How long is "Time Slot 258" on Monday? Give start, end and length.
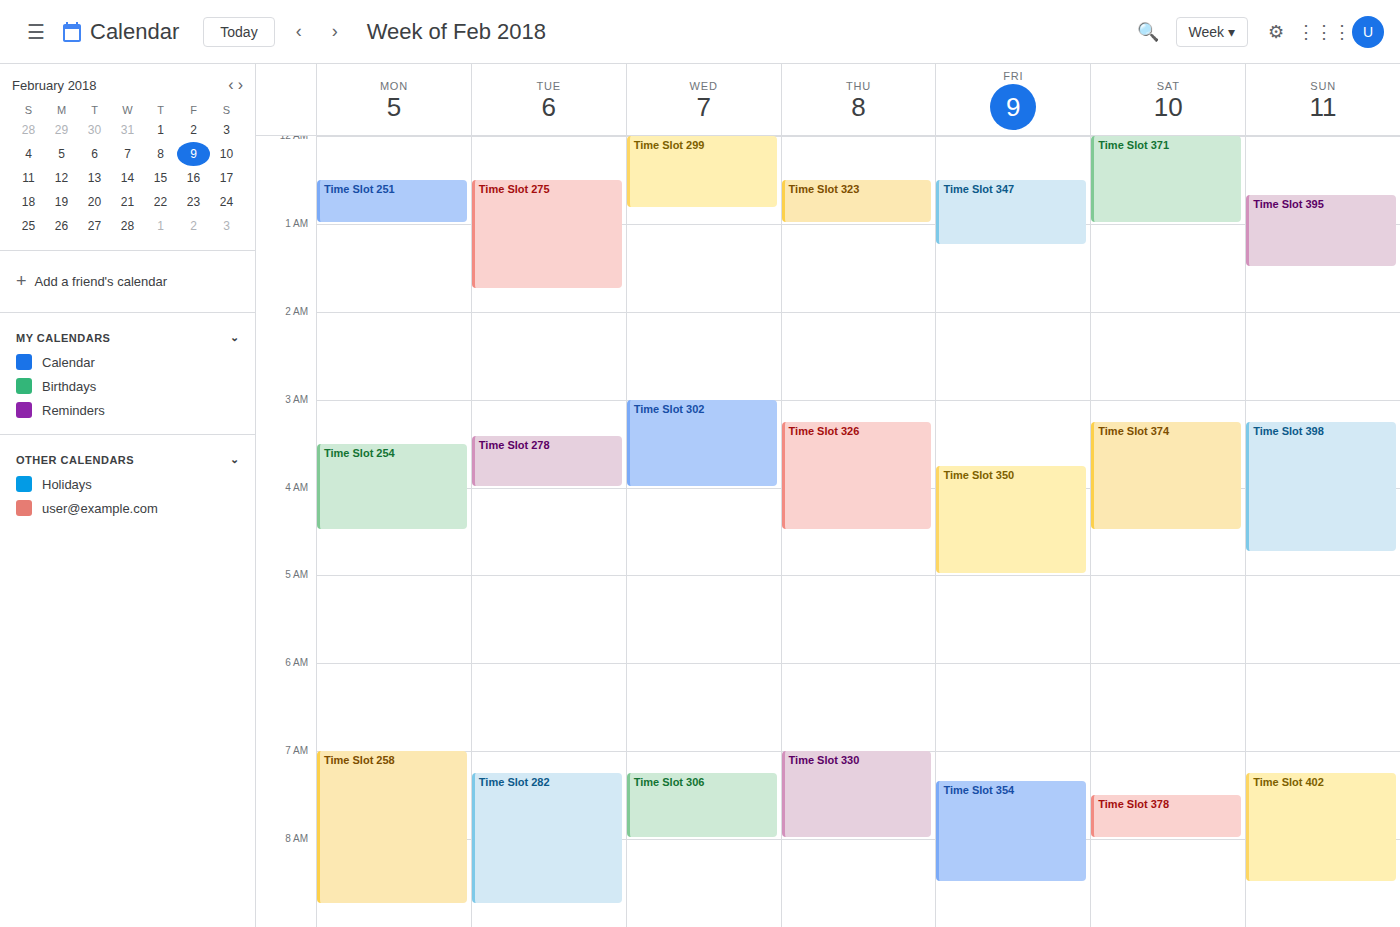
7:00 AM to 8:45 AM, 1 hour 45 minutes